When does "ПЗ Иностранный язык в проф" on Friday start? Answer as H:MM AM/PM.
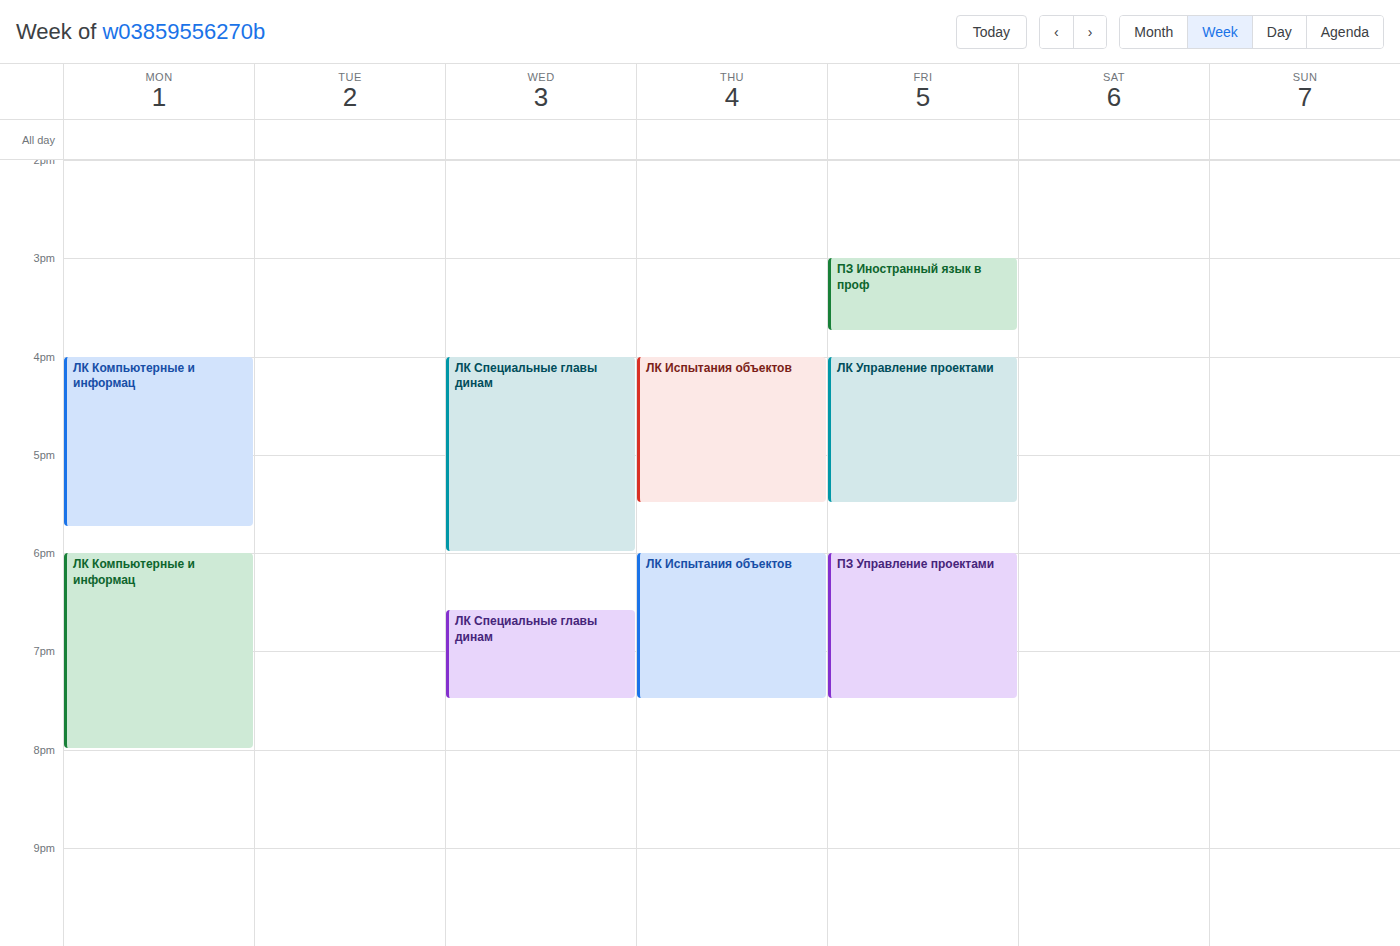
3:00 PM